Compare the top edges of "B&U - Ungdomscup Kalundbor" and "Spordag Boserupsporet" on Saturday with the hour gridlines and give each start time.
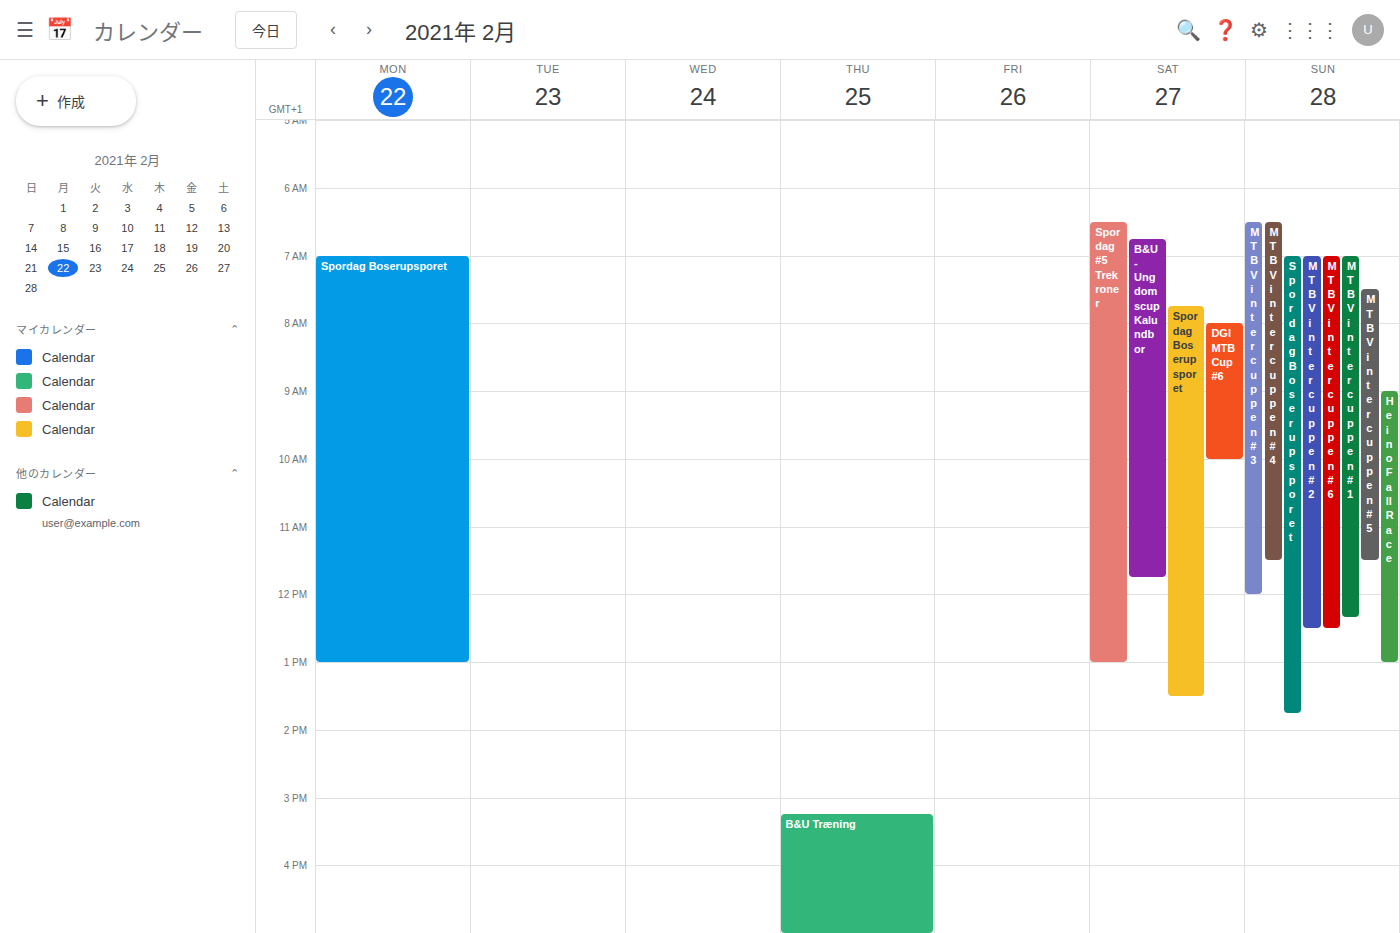
"B&U - Ungdomscup Kalundbor": 6:45 AM, neither: three quarters of the way from the 6 AM line to the 7 AM line. "Spordag Boserupsporet": 7:45 AM, neither: three quarters of the way from the 7 AM line to the 8 AM line.